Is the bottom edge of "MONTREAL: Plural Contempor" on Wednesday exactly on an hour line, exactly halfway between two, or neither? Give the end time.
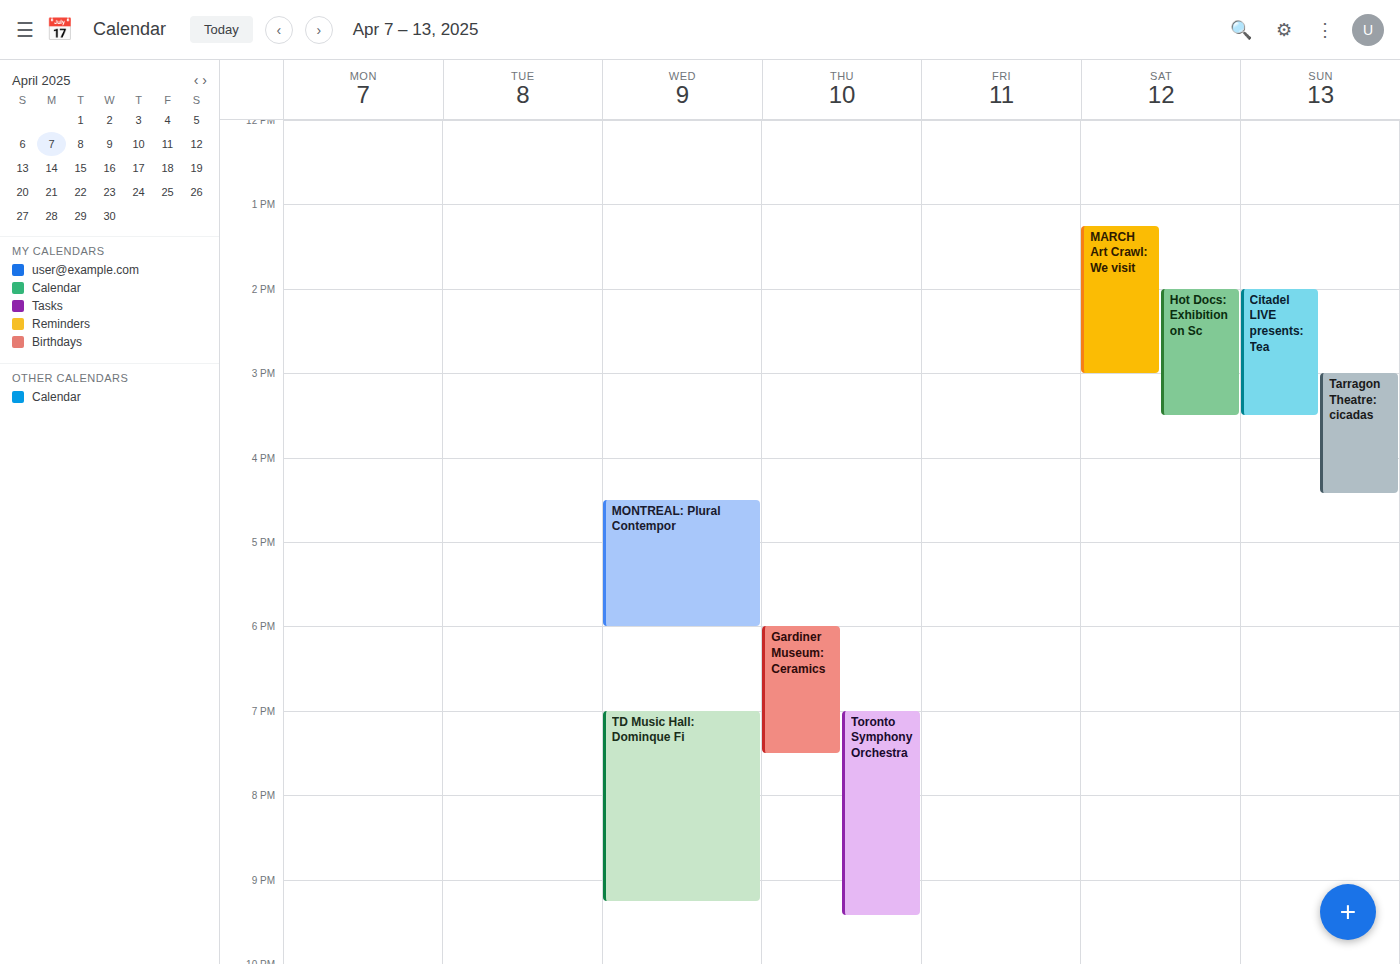
6:00 PM -- exactly on the 6 PM line.